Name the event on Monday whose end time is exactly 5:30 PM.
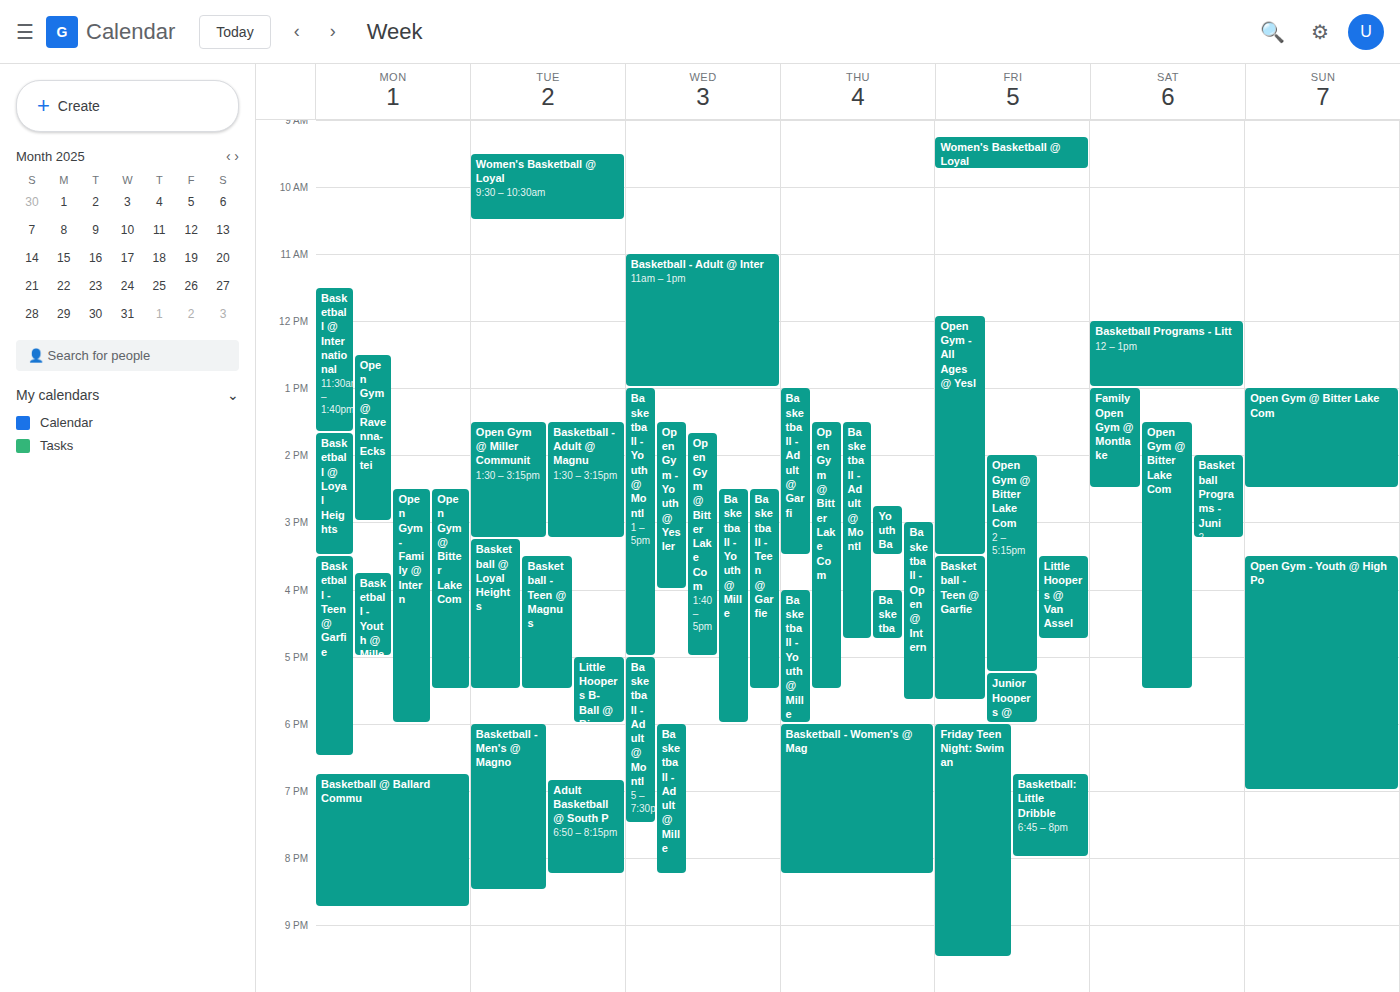
"Open Gym @ Bitter Lake Com"